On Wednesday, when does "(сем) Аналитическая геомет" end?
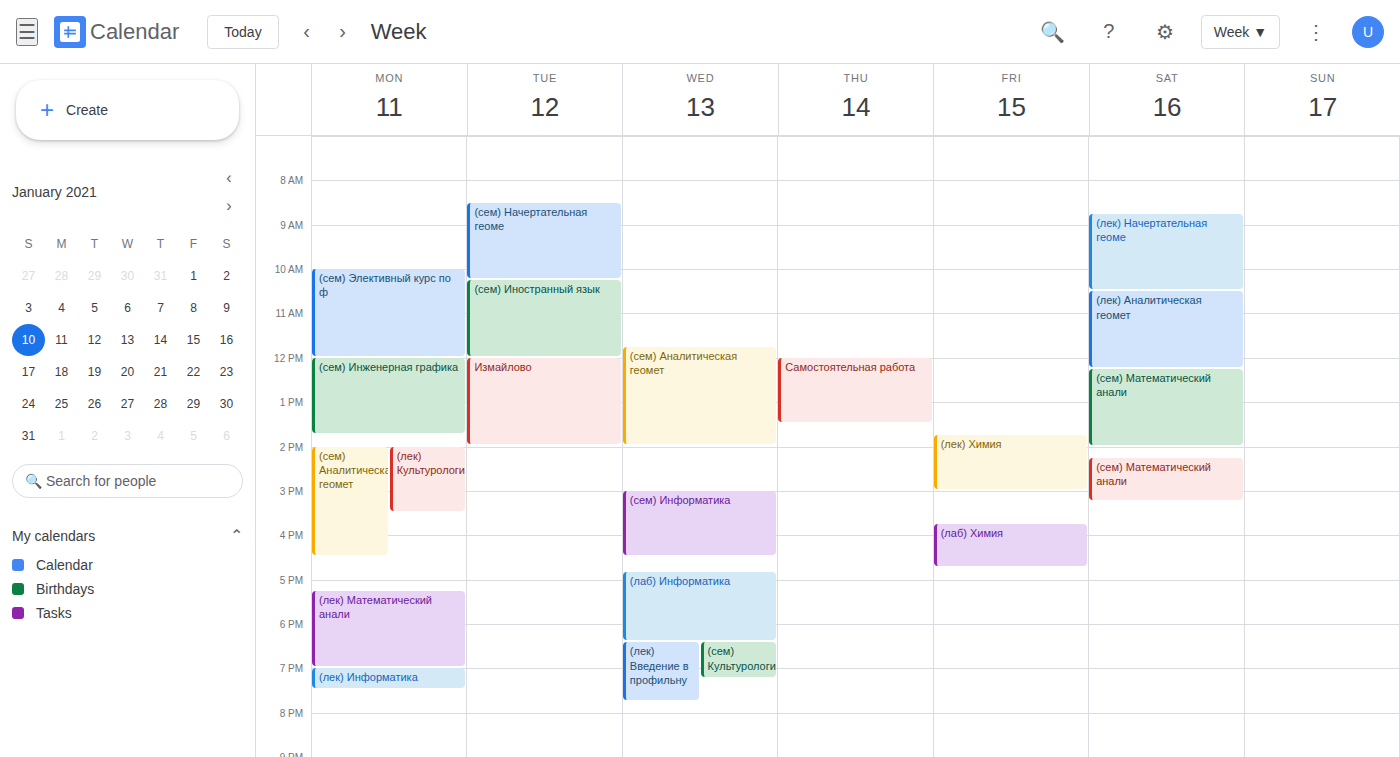
2:00 PM